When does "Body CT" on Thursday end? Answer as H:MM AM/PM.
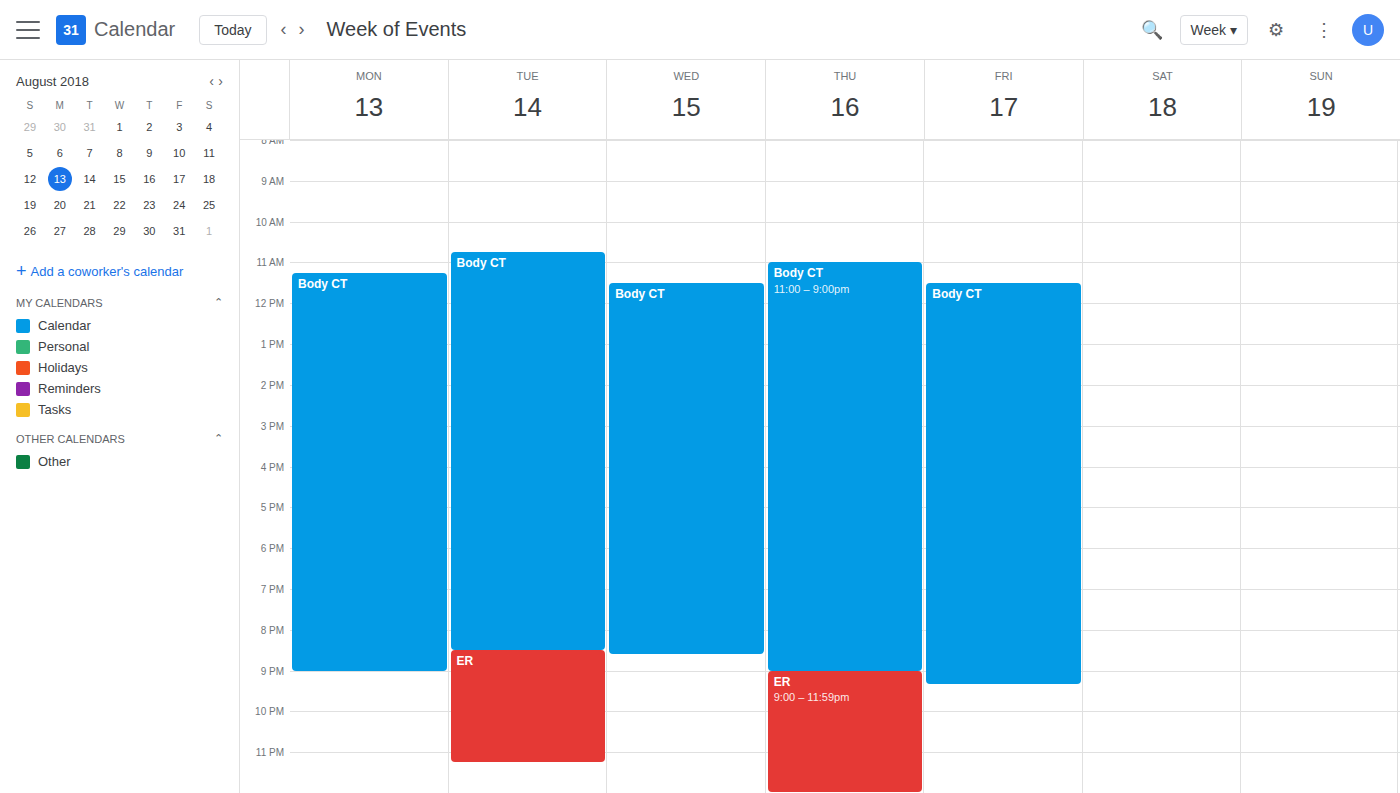
9:00 PM